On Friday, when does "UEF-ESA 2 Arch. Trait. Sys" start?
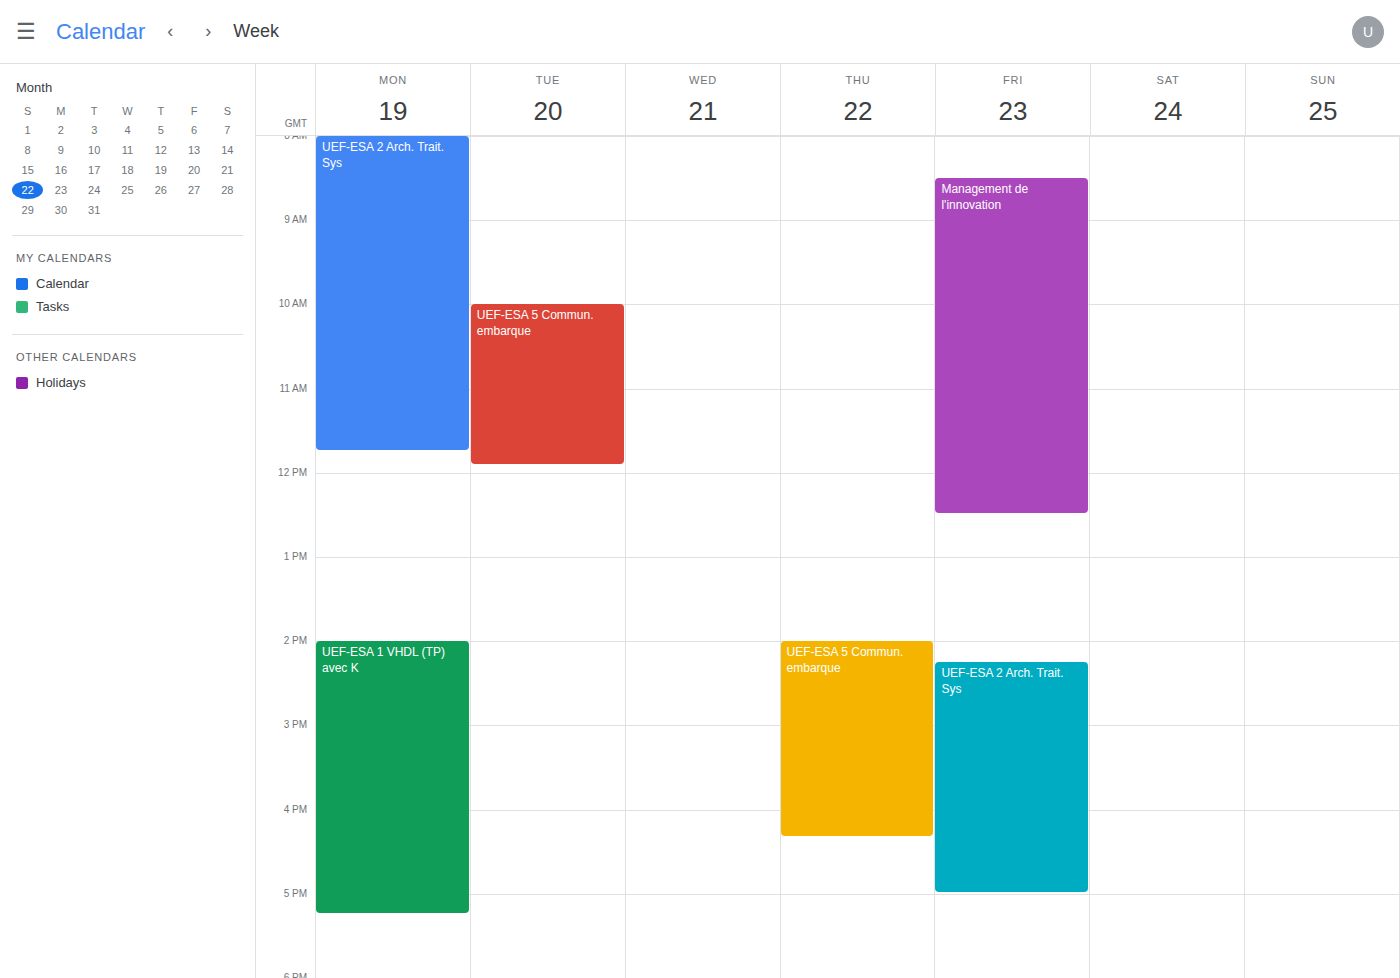
2:15 PM